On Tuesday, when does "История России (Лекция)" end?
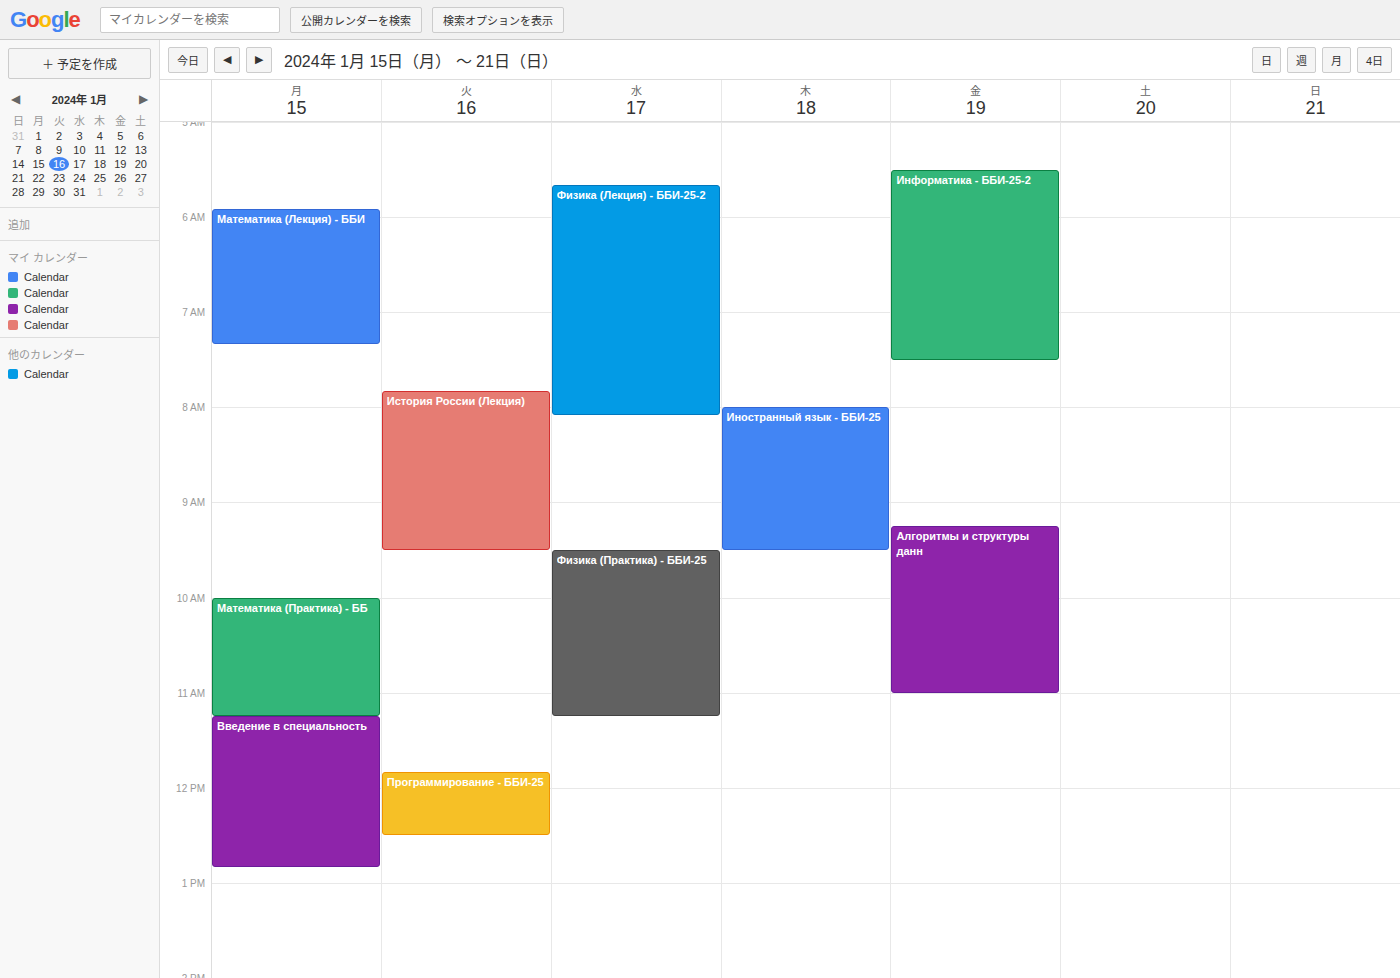
9:30 AM